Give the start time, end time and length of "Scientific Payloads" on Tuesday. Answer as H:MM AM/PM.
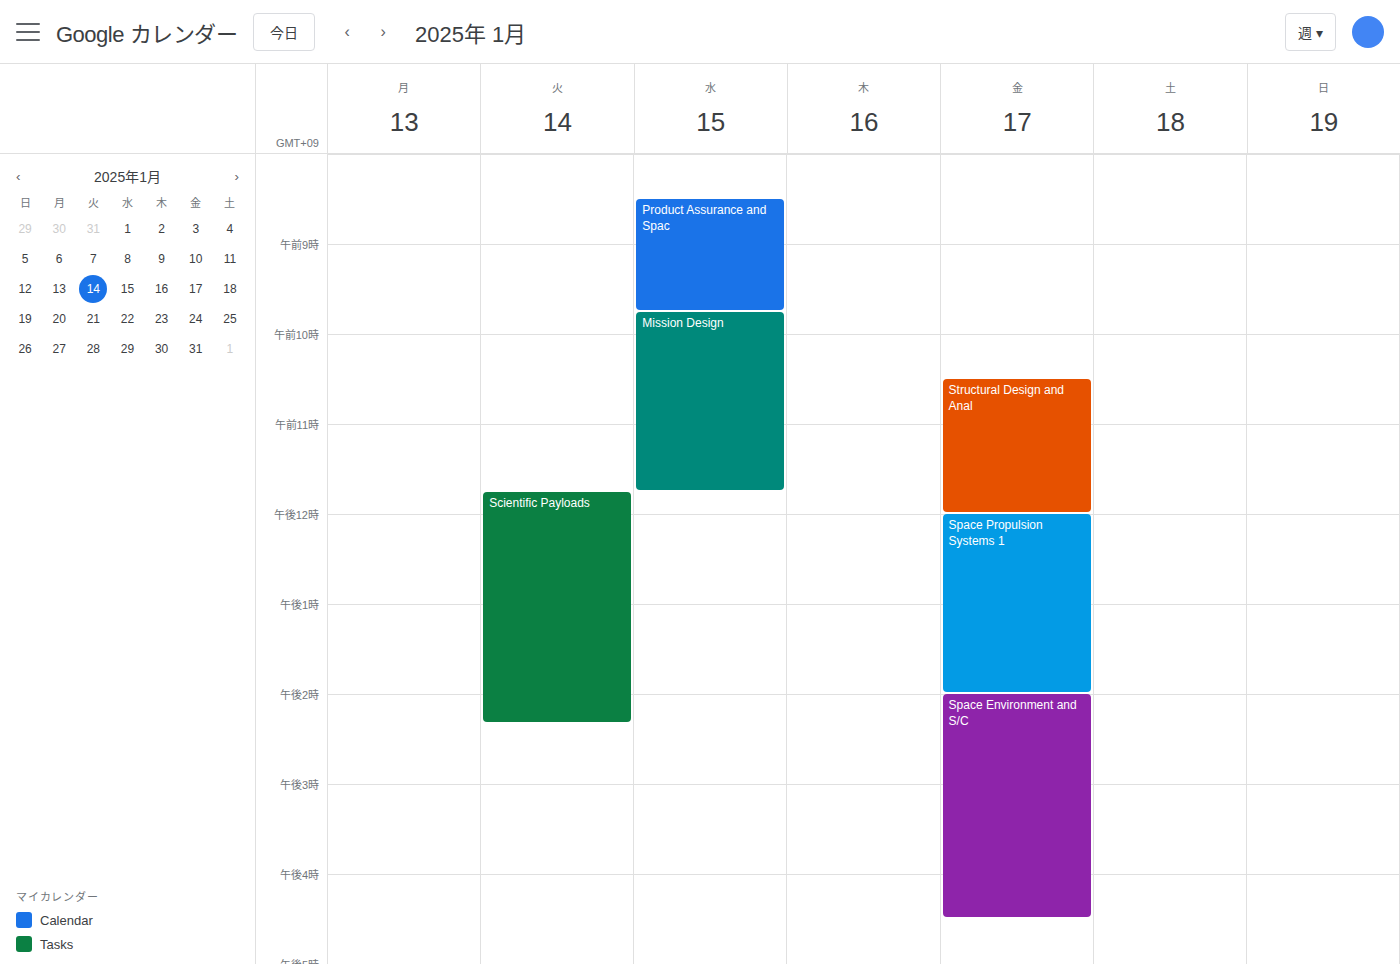
11:45 AM to 2:20 PM, 2 hours 35 minutes